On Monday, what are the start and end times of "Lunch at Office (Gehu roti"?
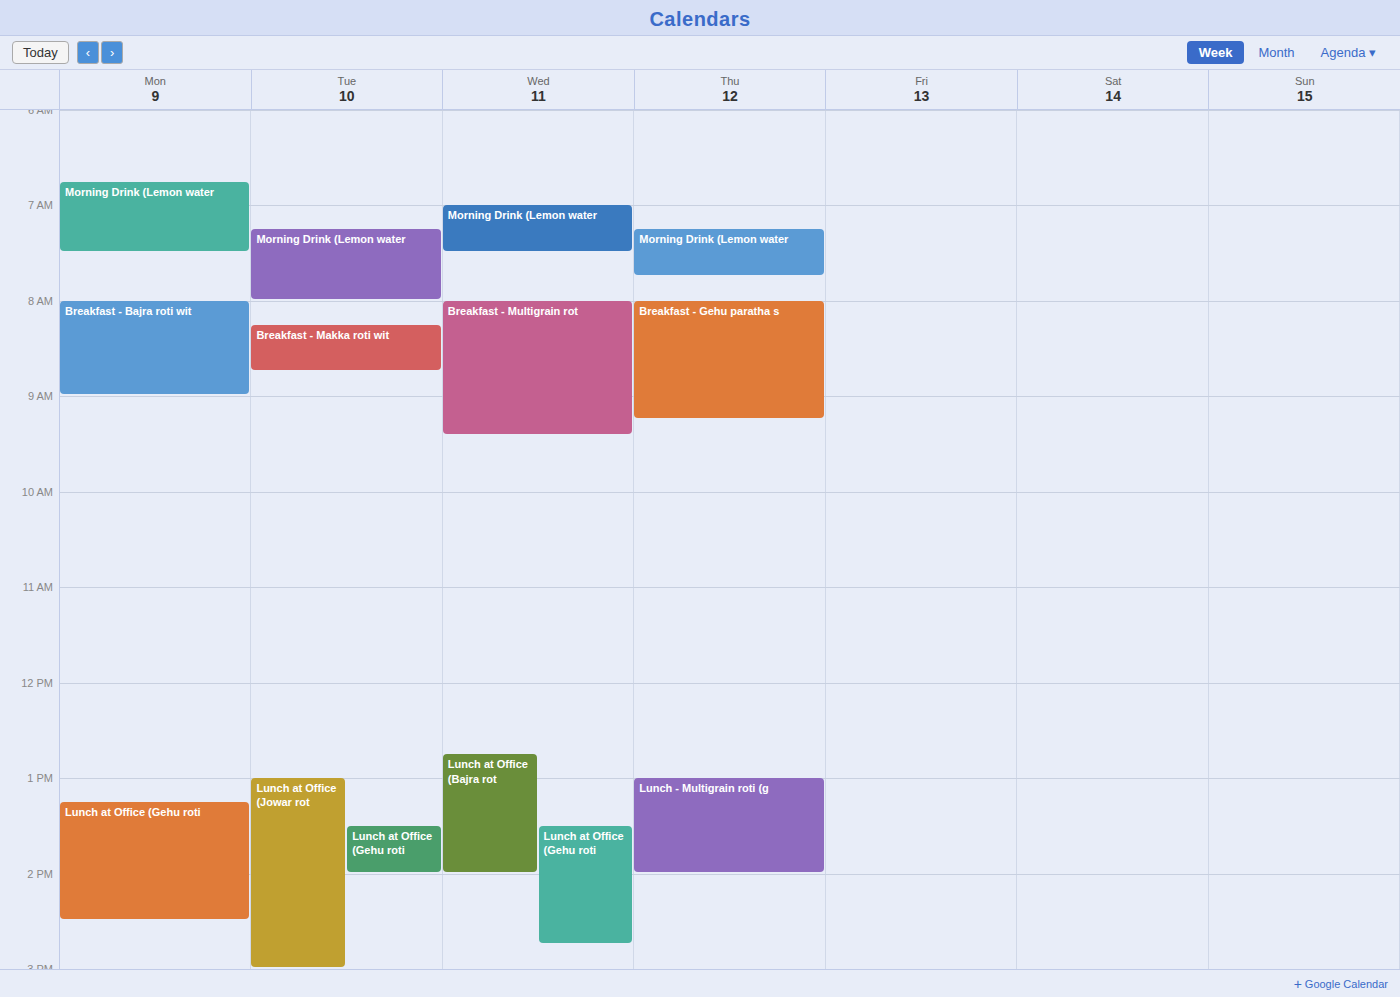
1:15 PM to 2:30 PM